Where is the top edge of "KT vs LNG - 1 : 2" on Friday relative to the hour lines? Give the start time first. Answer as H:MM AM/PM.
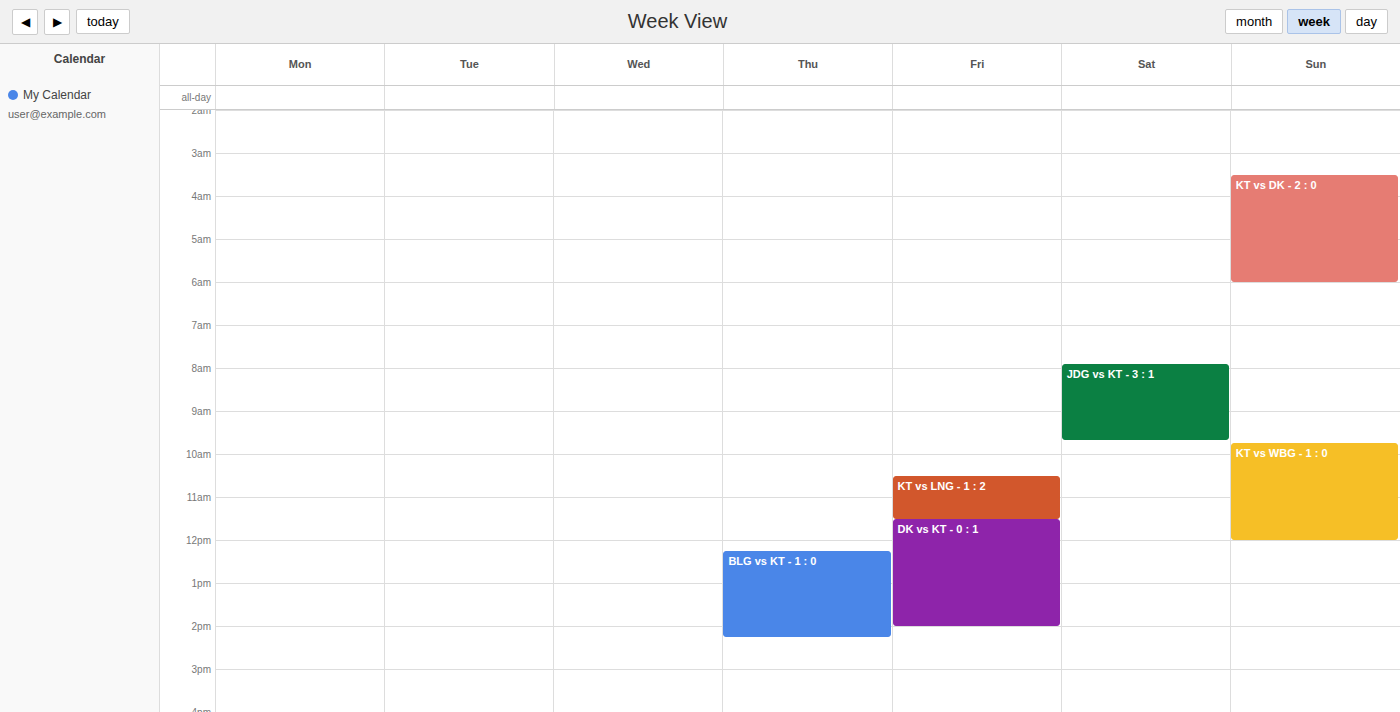
10:30 AM -- halfway between the 10 AM and 11 AM lines.